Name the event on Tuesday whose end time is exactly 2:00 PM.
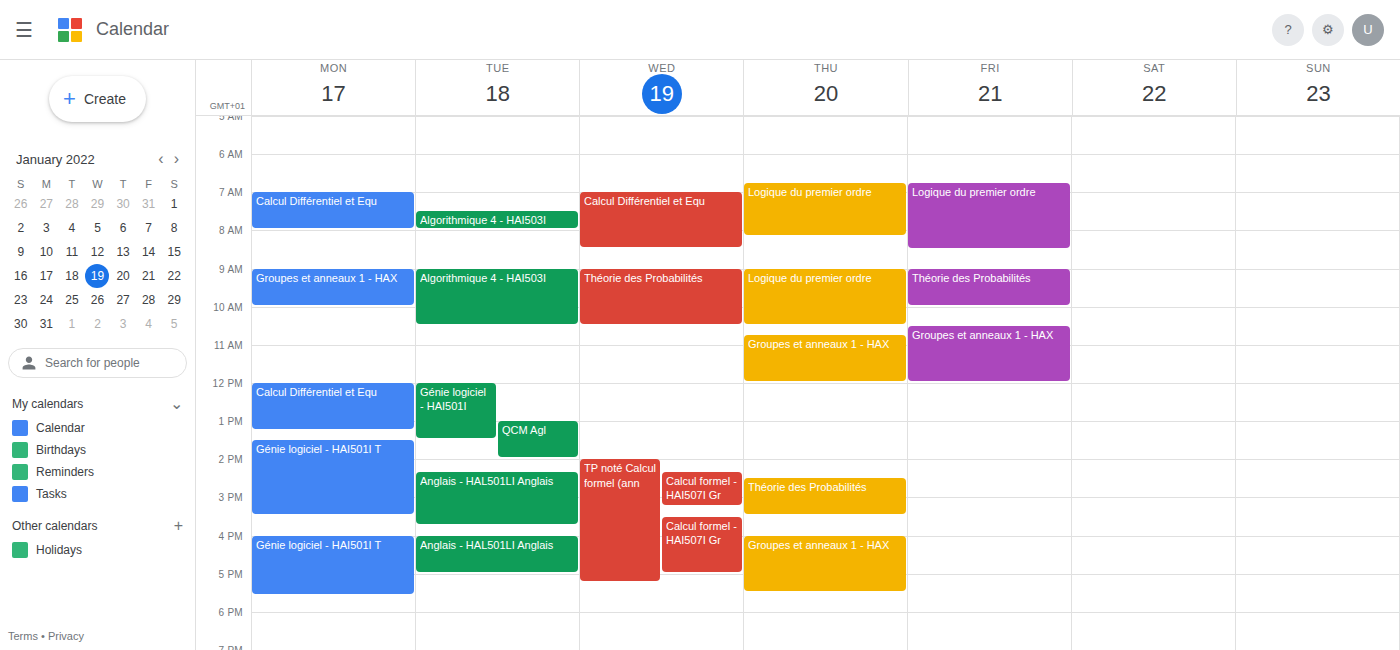
"QCM Agl"